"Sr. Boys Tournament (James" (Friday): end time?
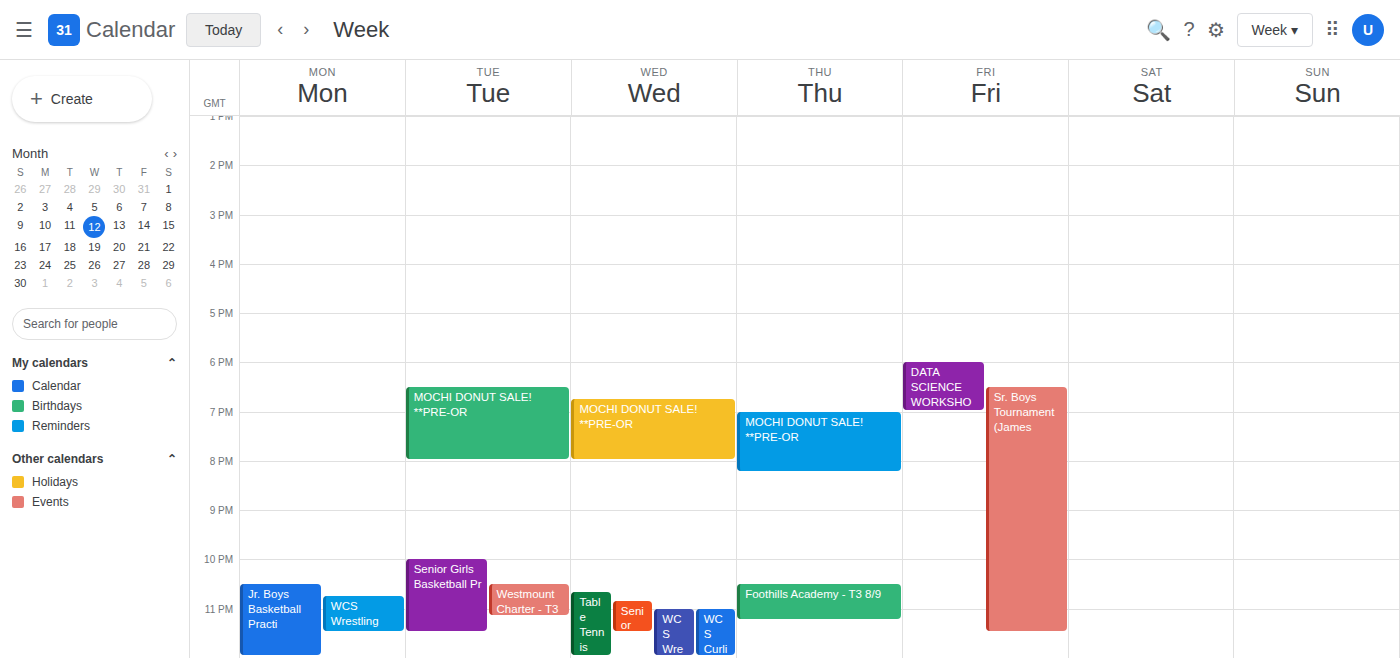
11:30 PM